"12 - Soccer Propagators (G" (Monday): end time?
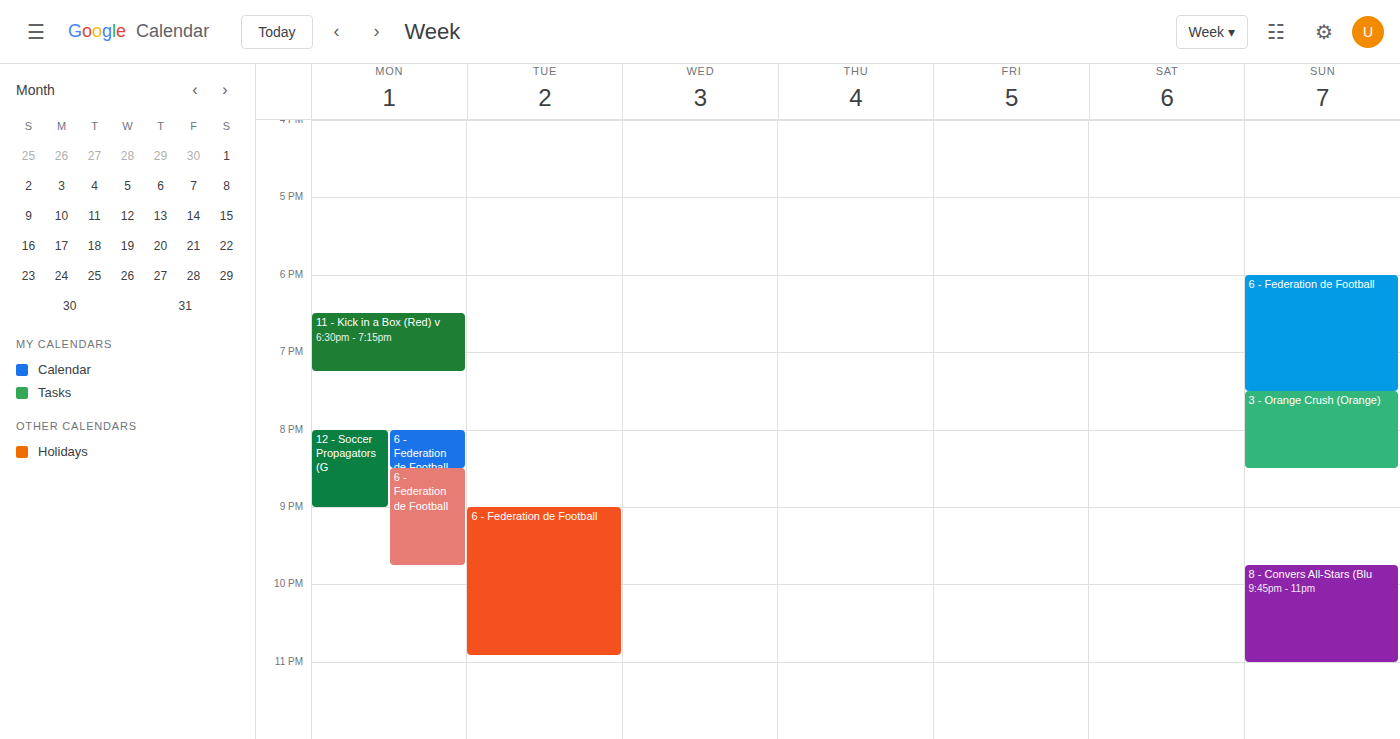
9:00 PM